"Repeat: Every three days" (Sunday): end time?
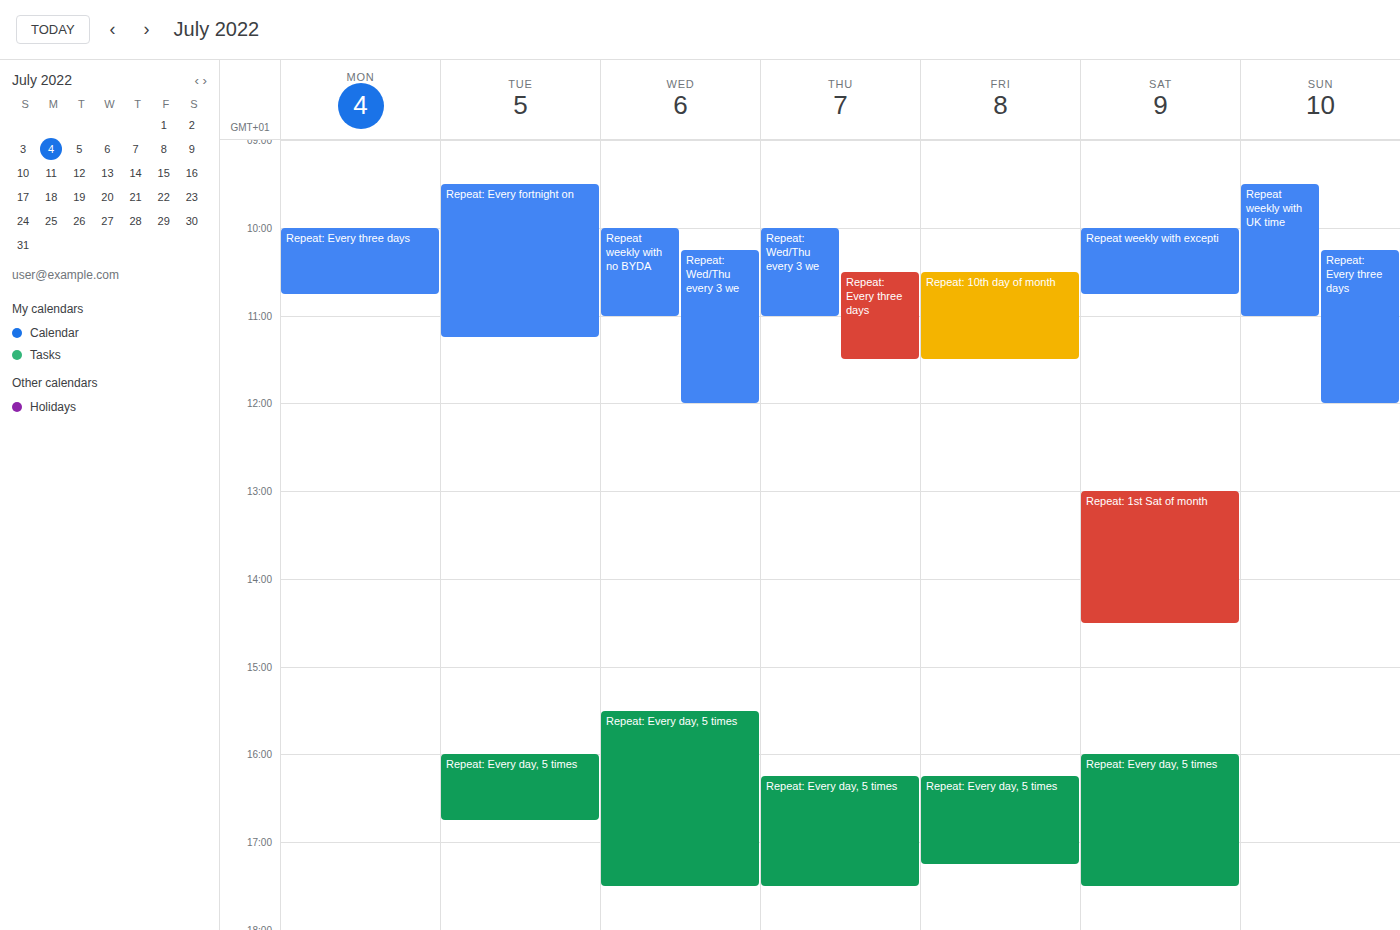
12:00 PM